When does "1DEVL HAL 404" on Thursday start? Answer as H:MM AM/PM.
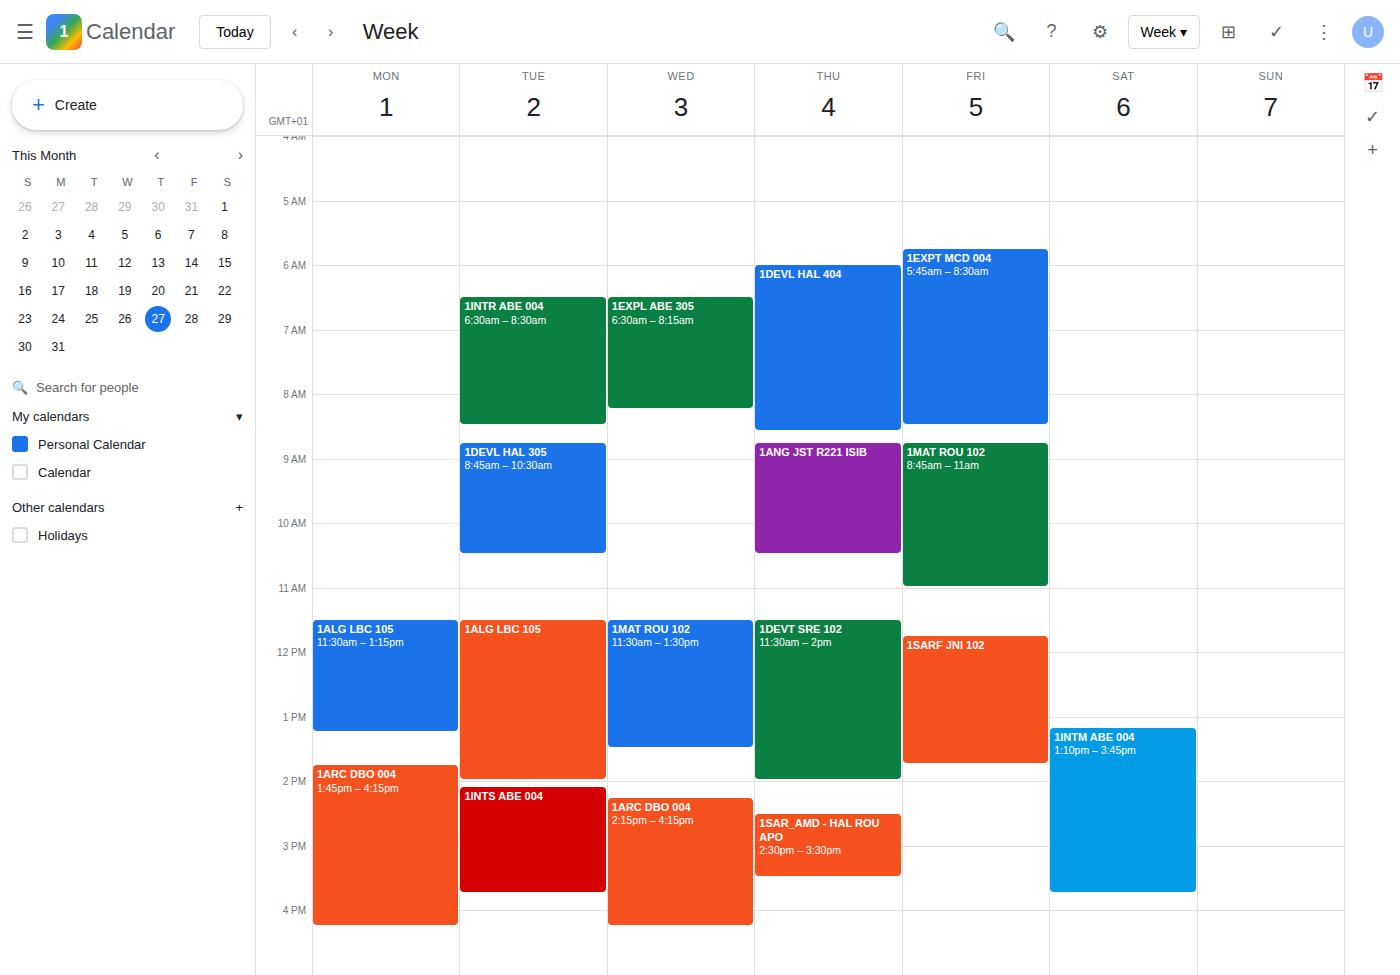
6:00 AM